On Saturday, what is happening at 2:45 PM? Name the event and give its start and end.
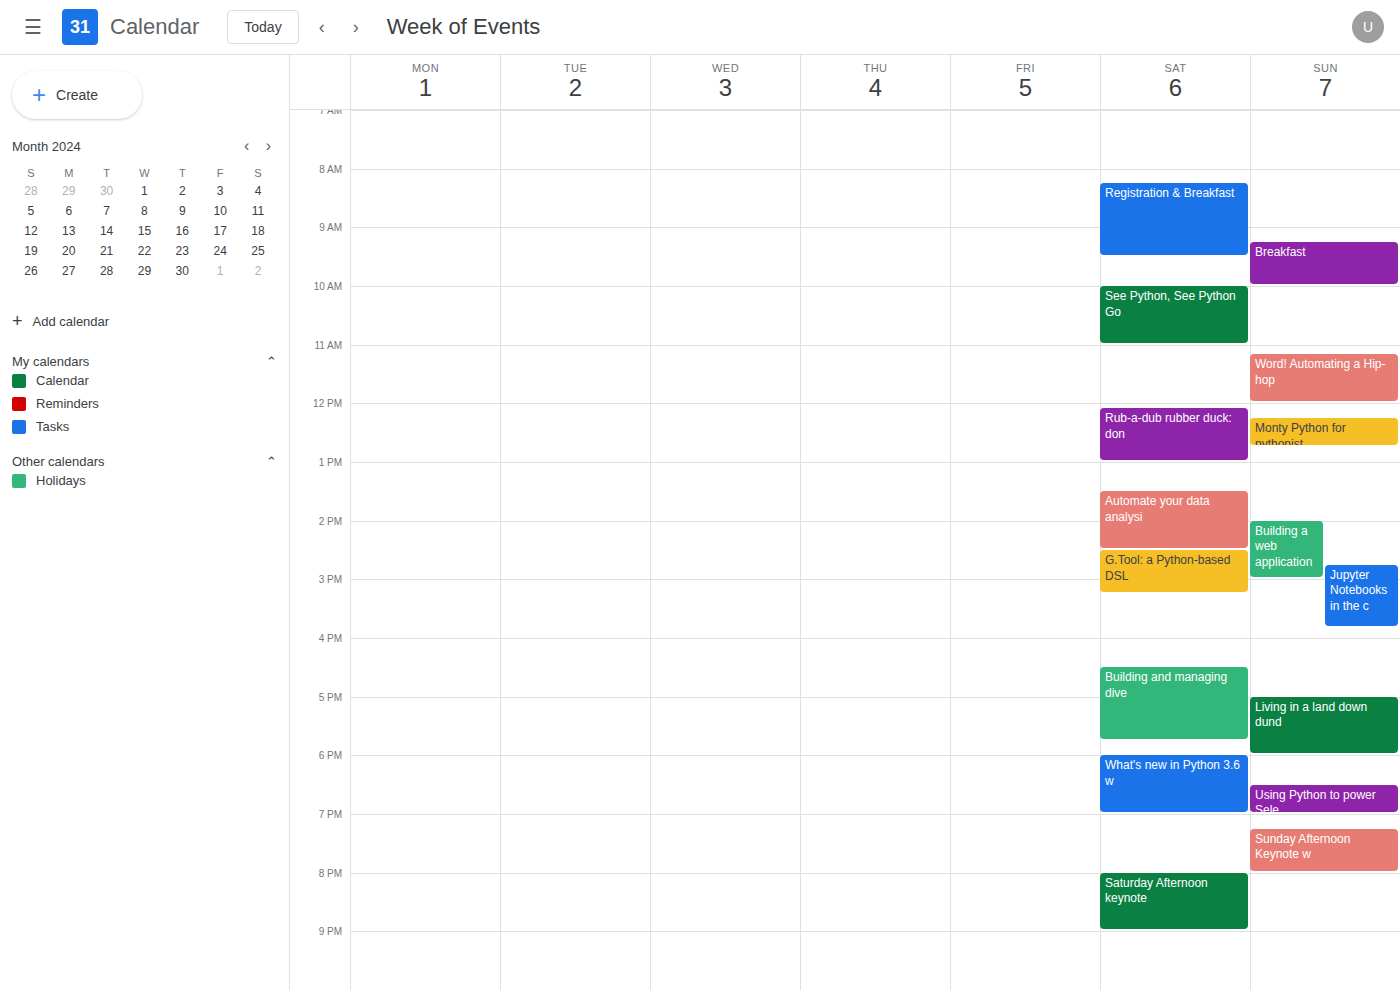
"G.Tool: a Python-based DSL", 2:30 PM to 3:15 PM